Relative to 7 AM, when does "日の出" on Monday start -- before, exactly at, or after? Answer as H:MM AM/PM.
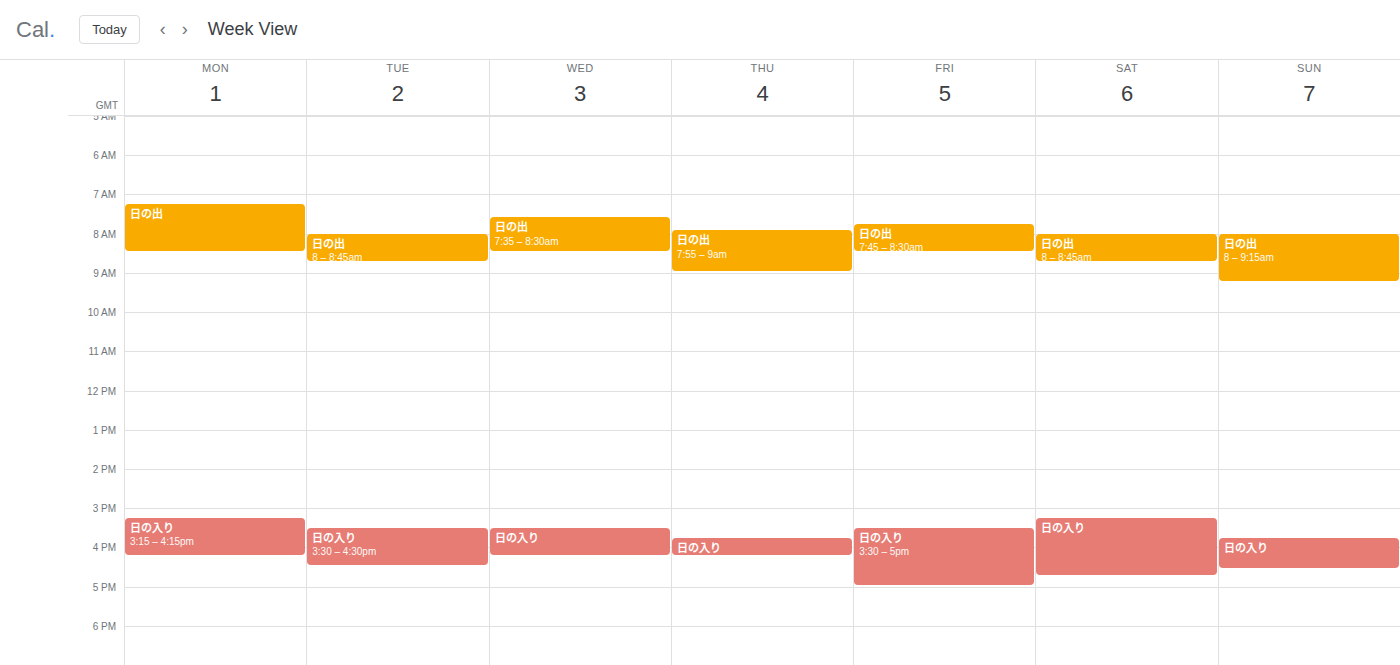
7:15 AM -- after 7 AM, 15 minutes below the 7 AM line.